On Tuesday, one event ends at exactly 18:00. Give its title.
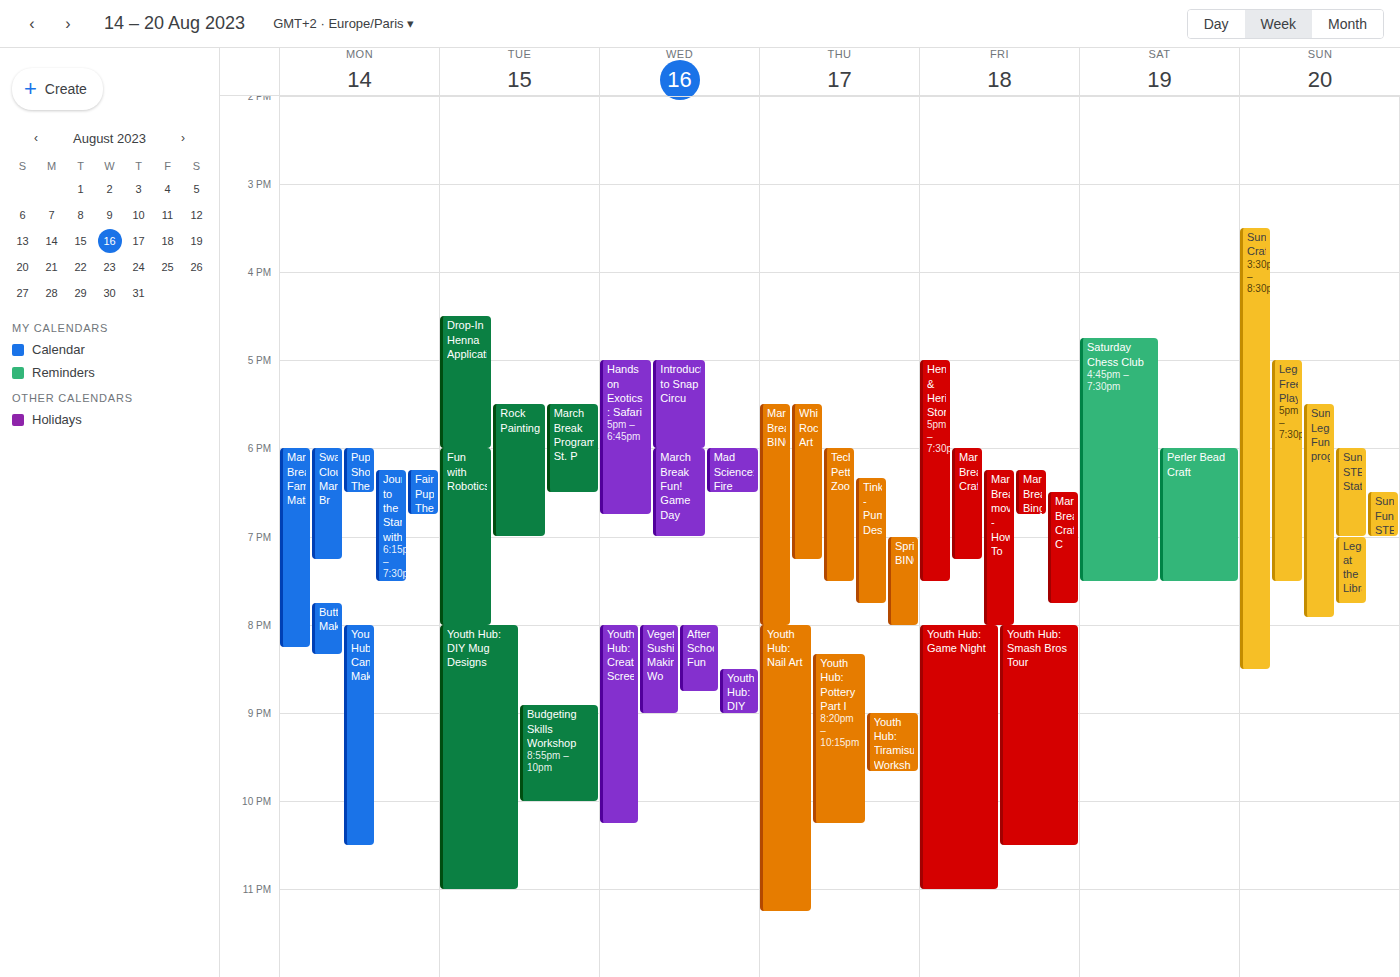
"Drop-In Henna Application"